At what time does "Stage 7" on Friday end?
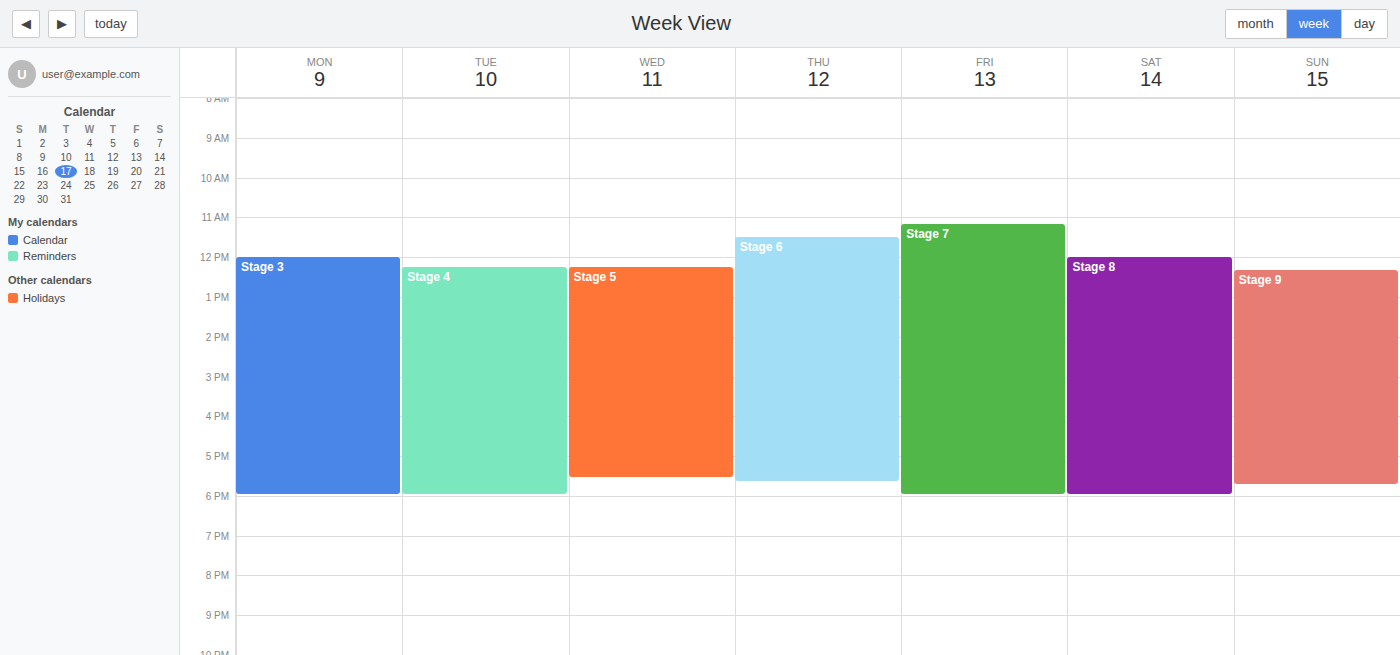
6:00 PM